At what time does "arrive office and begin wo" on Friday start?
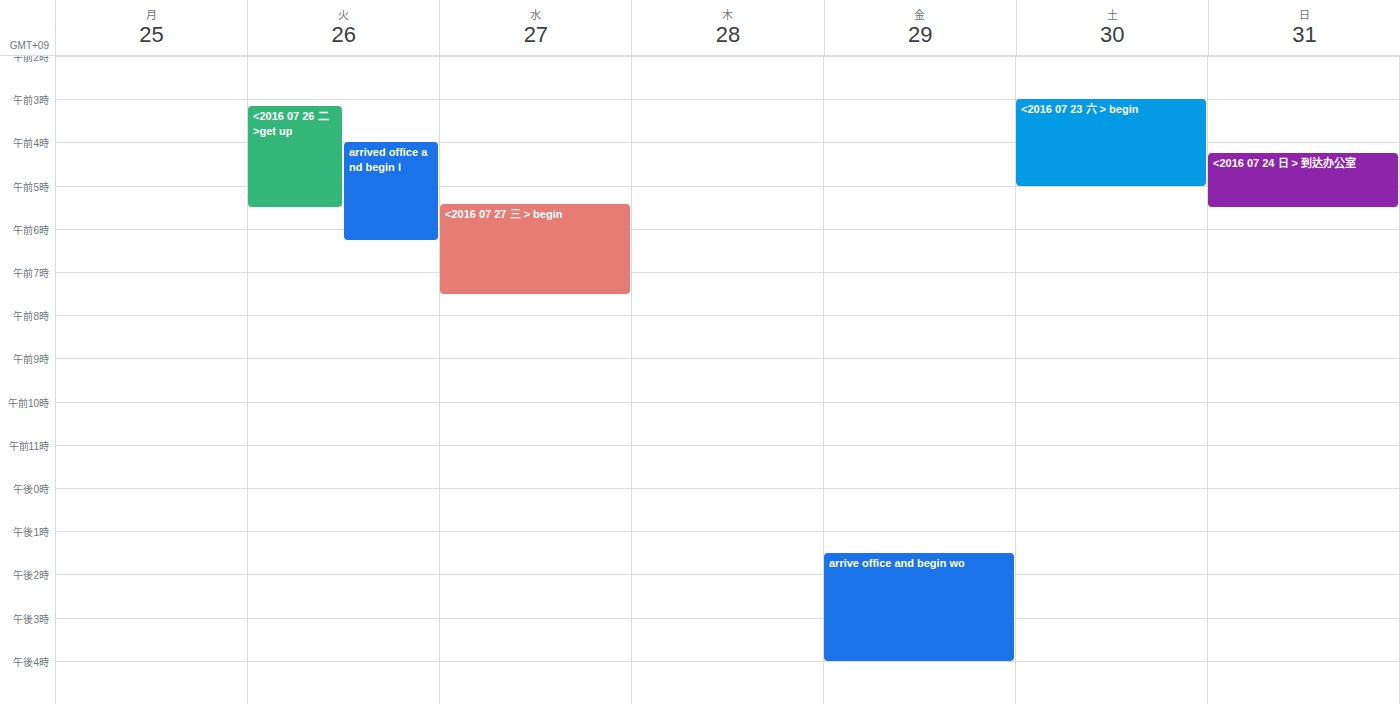
1:30 PM